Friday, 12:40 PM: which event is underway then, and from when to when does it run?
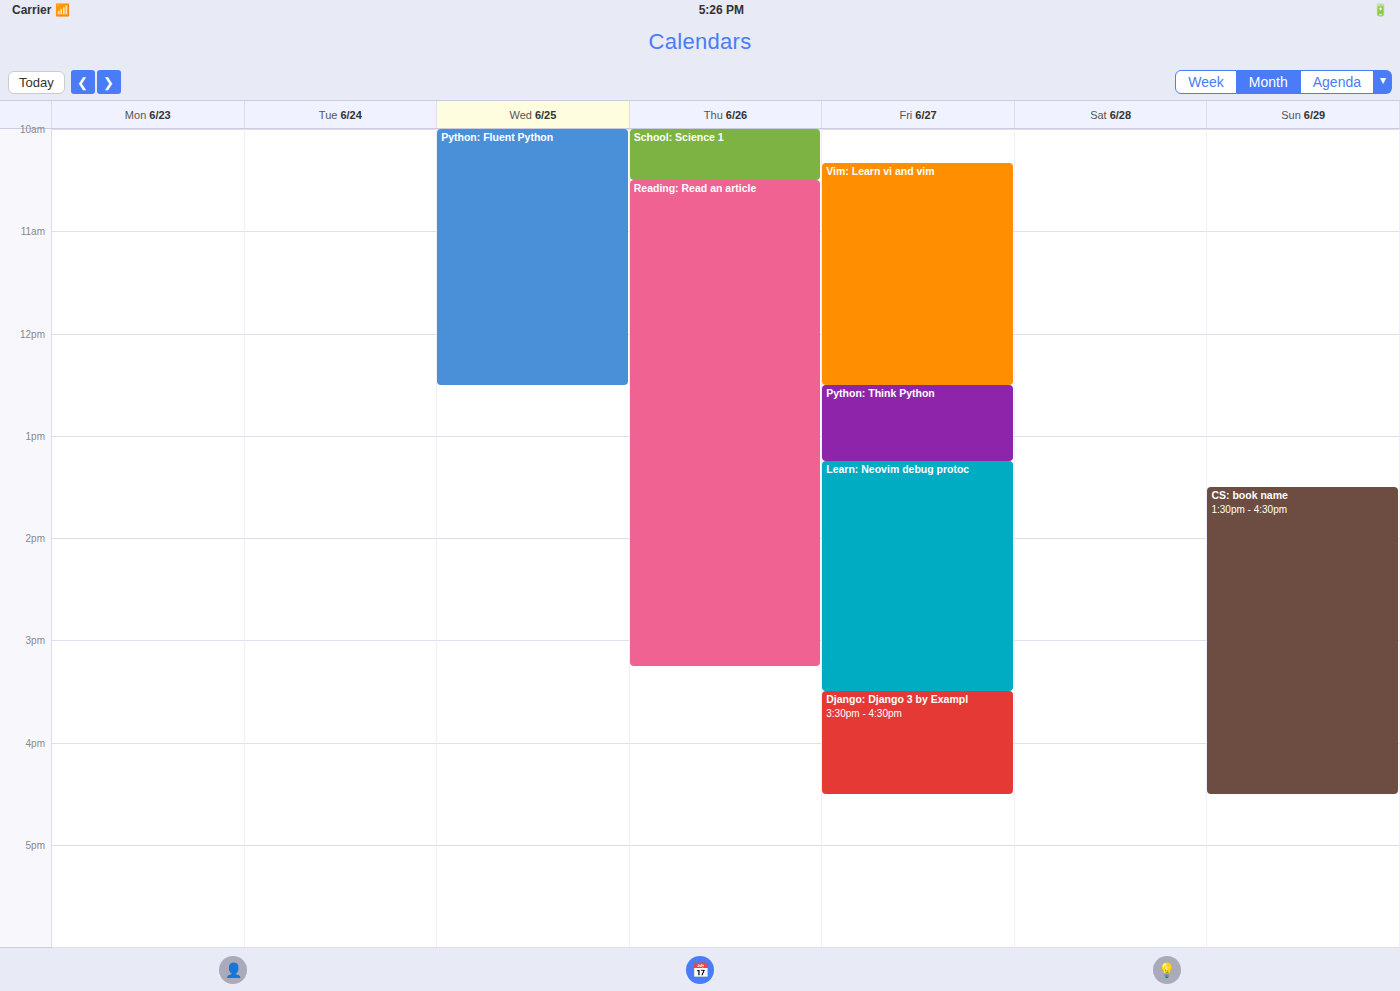
"Python: Think Python", 12:30 PM to 1:15 PM